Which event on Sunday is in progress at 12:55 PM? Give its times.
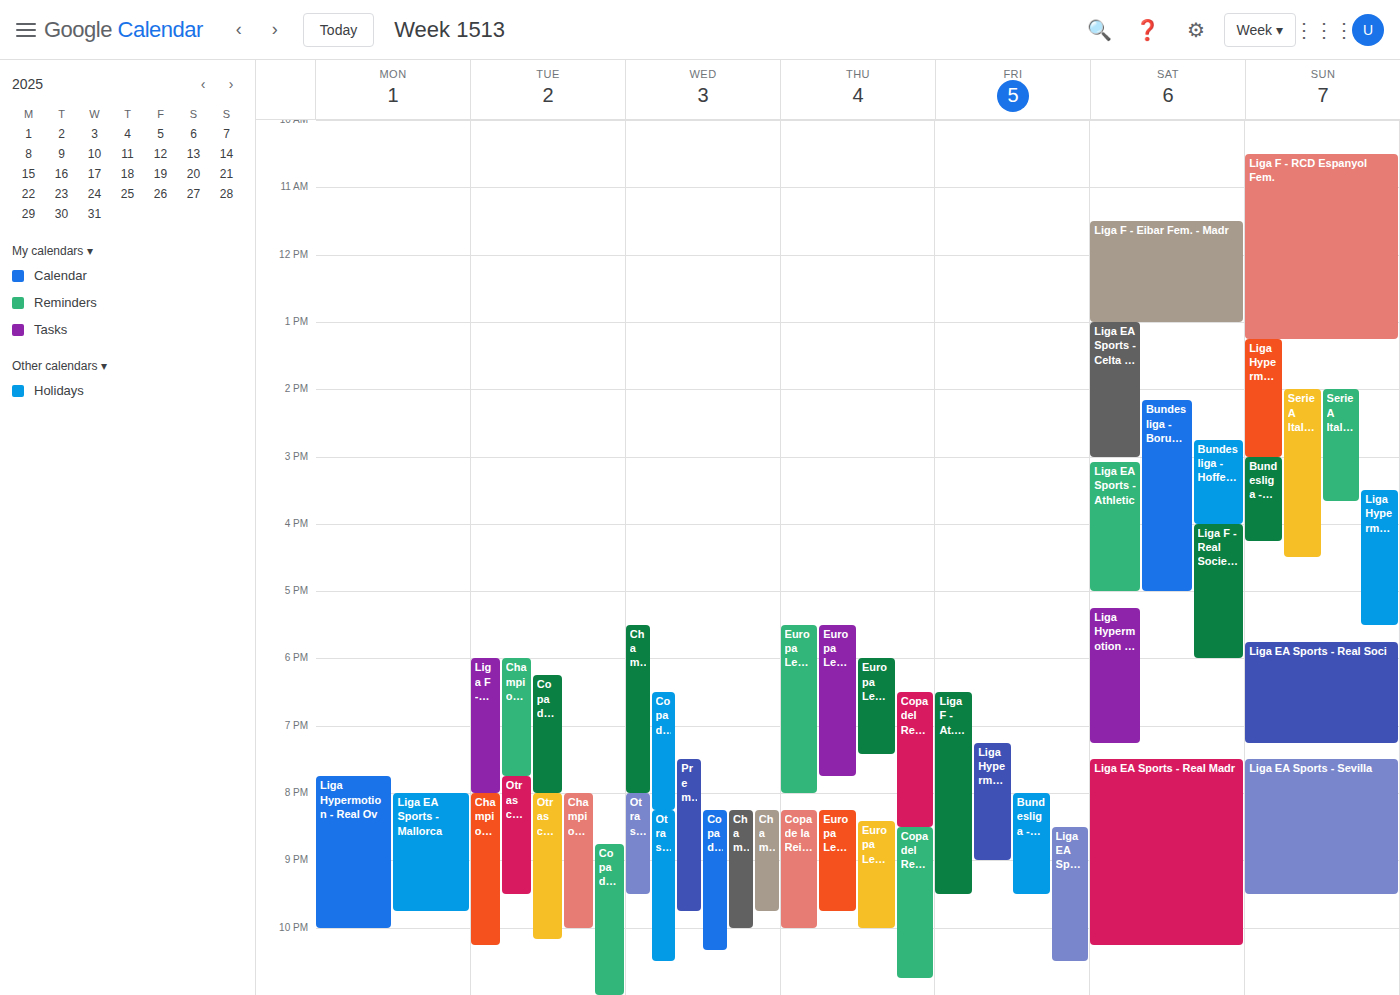
"Liga F - RCD Espanyol Fem.", 10:30 AM to 1:15 PM